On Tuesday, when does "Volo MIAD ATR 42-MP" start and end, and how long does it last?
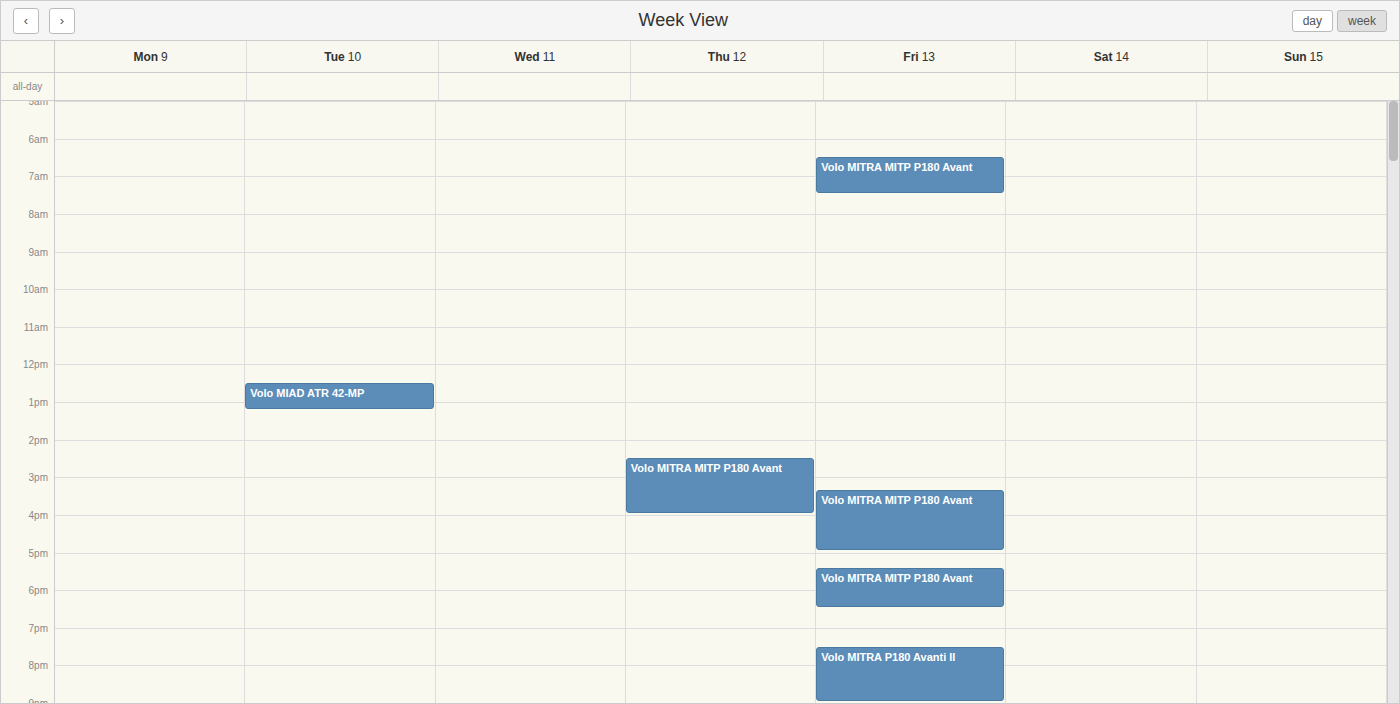
12:30 PM to 1:15 PM, 45 minutes